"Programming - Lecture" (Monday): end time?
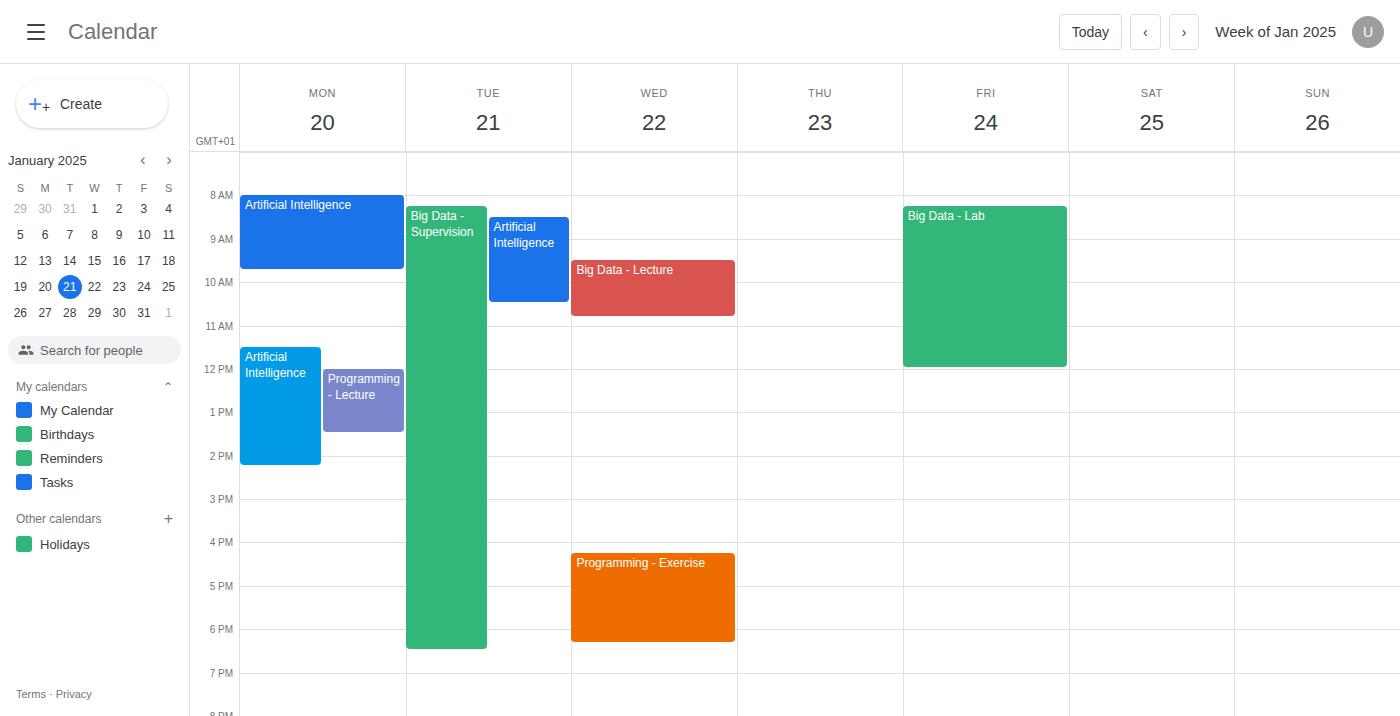
1:30 PM